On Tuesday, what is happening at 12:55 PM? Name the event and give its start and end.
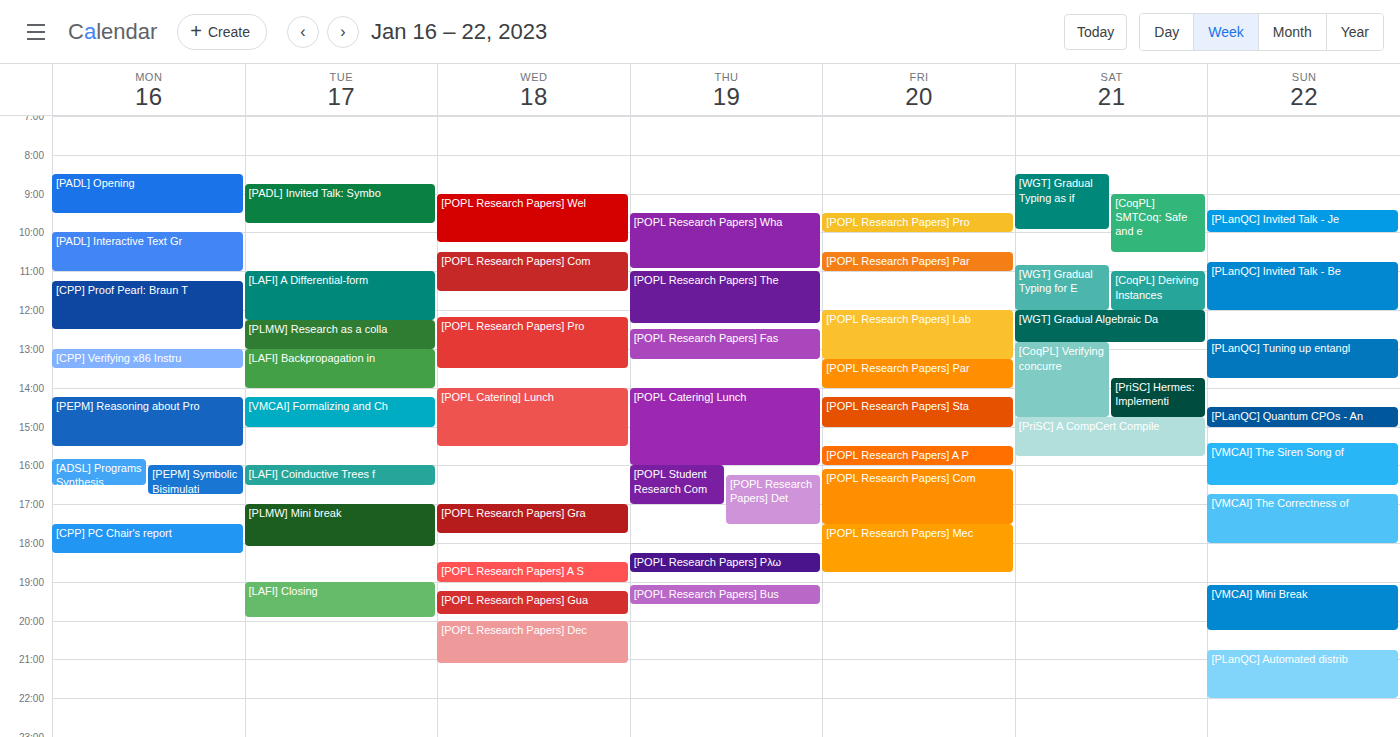
"[PLMW] Research as a colla", 12:15 PM to 1:00 PM